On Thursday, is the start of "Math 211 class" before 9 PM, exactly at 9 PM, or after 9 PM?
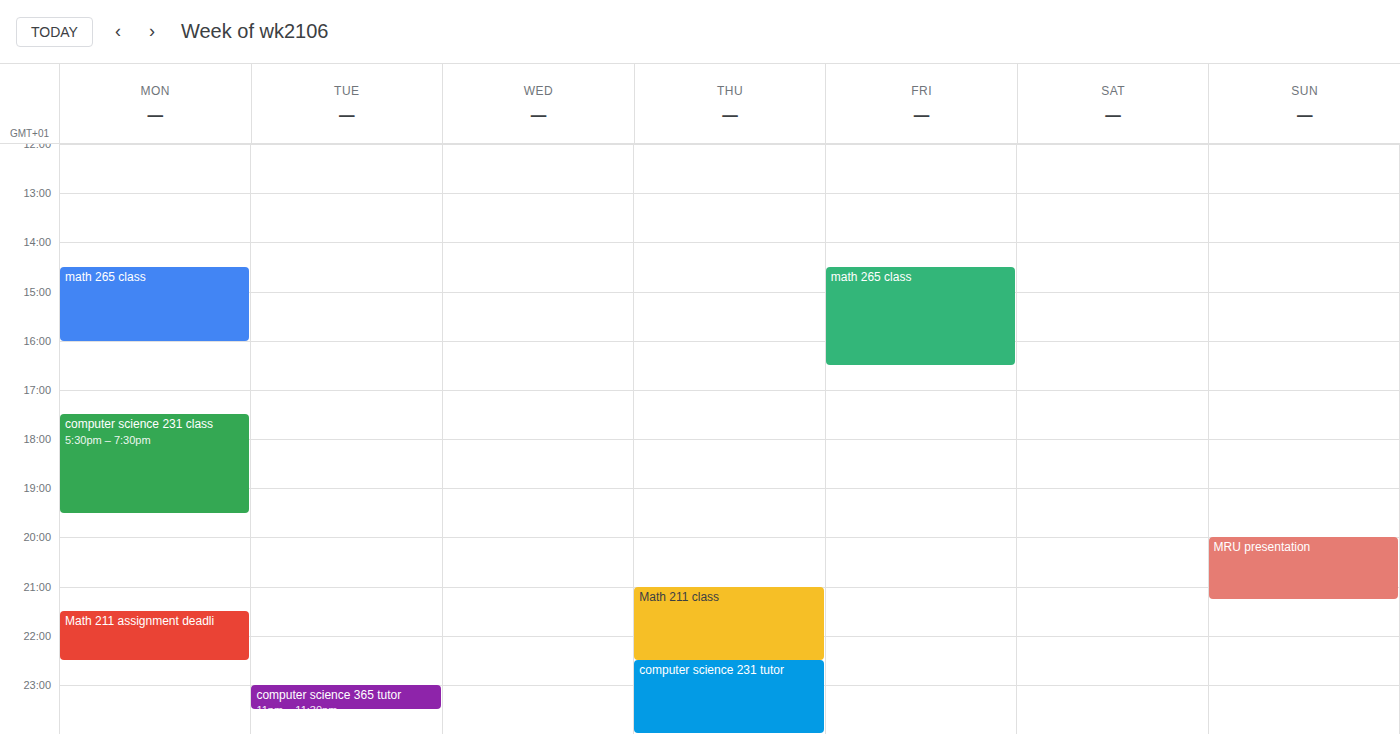
9:00 PM -- exactly at 9 PM, on the 9 PM line.